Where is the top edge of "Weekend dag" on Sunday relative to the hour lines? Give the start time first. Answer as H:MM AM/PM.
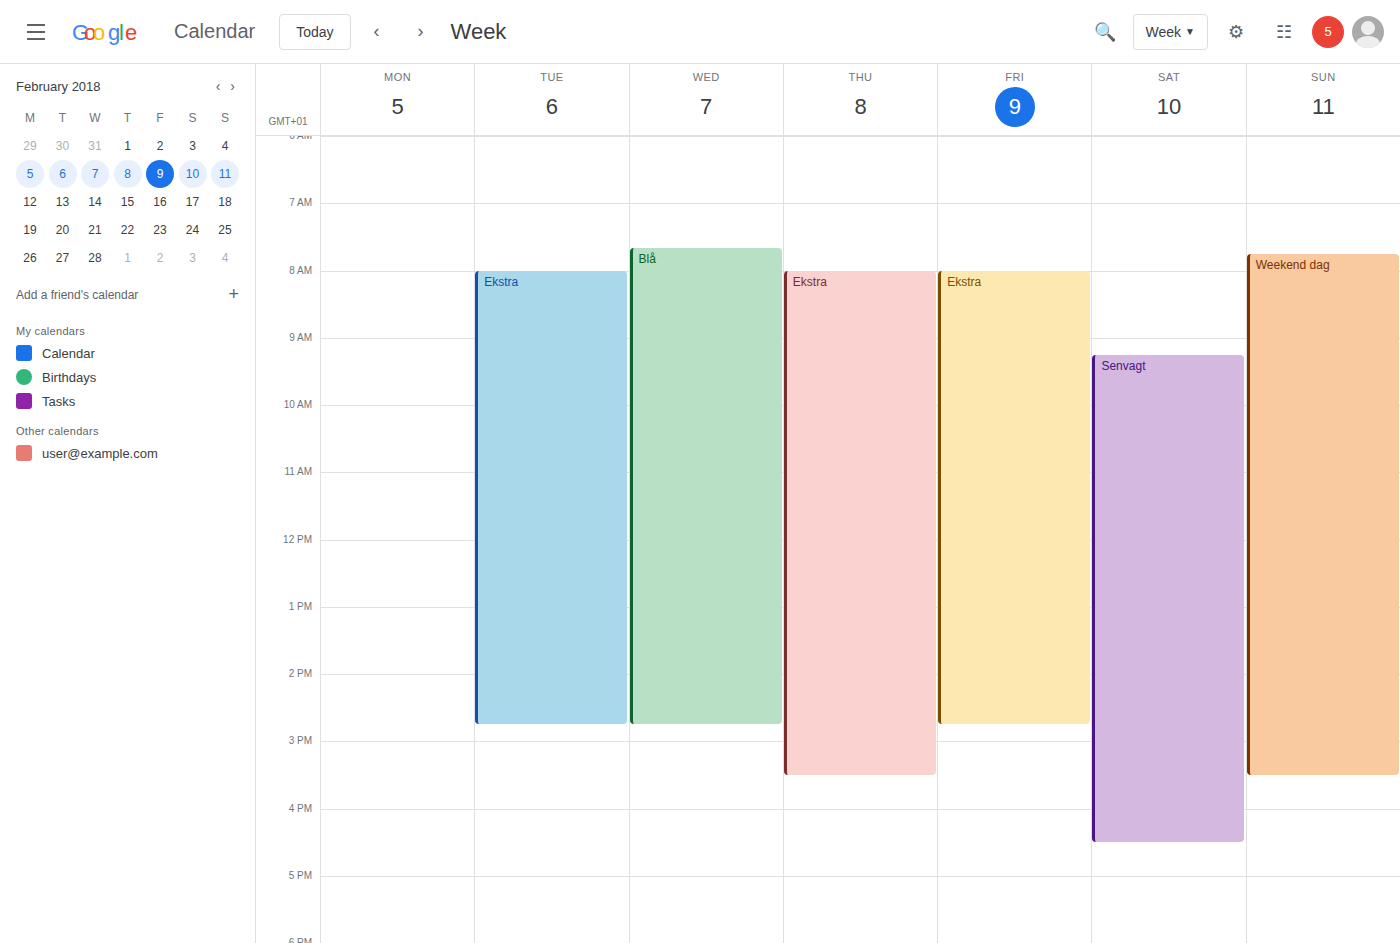
7:45 AM -- neither: three quarters of the way from the 7 AM line to the 8 AM line.